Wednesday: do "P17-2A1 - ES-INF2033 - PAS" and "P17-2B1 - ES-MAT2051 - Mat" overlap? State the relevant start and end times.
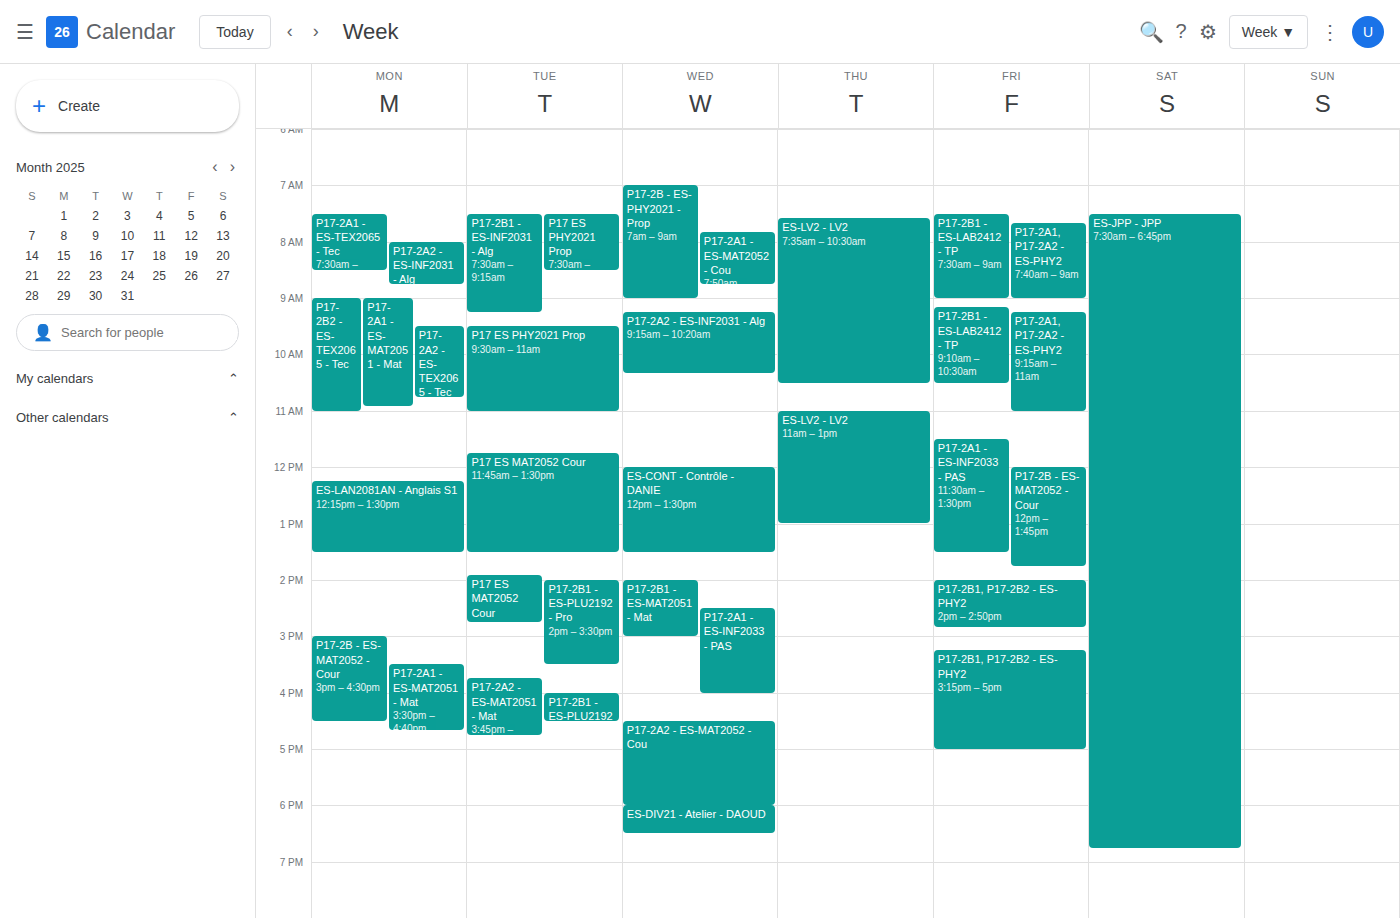
"P17-2A1 - ES-INF2033 - PAS" starts at 2:30 PM, before "P17-2B1 - ES-MAT2051 - Mat" ends at 3:00 PM -- they overlap.